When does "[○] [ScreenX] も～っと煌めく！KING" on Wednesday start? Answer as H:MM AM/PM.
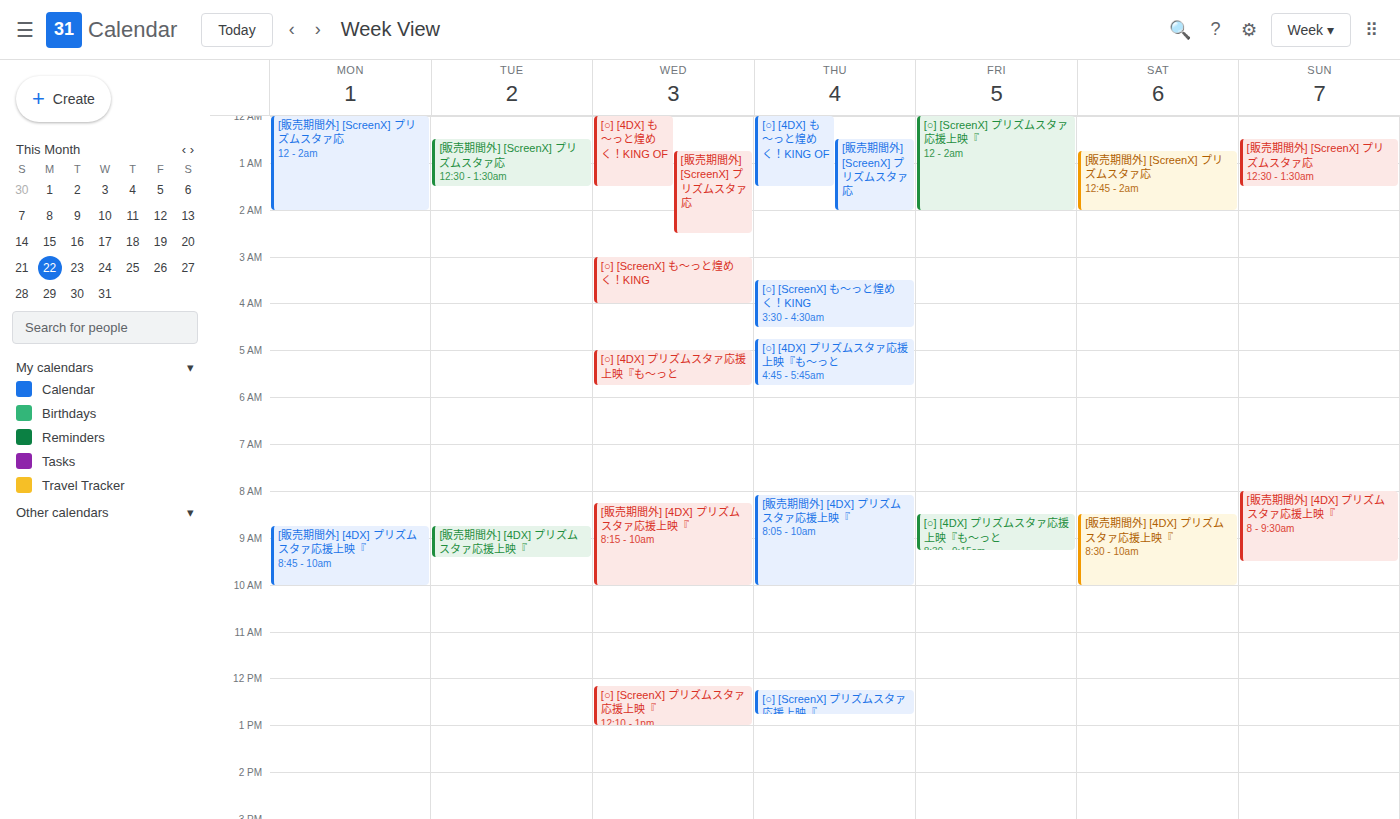
3:00 AM